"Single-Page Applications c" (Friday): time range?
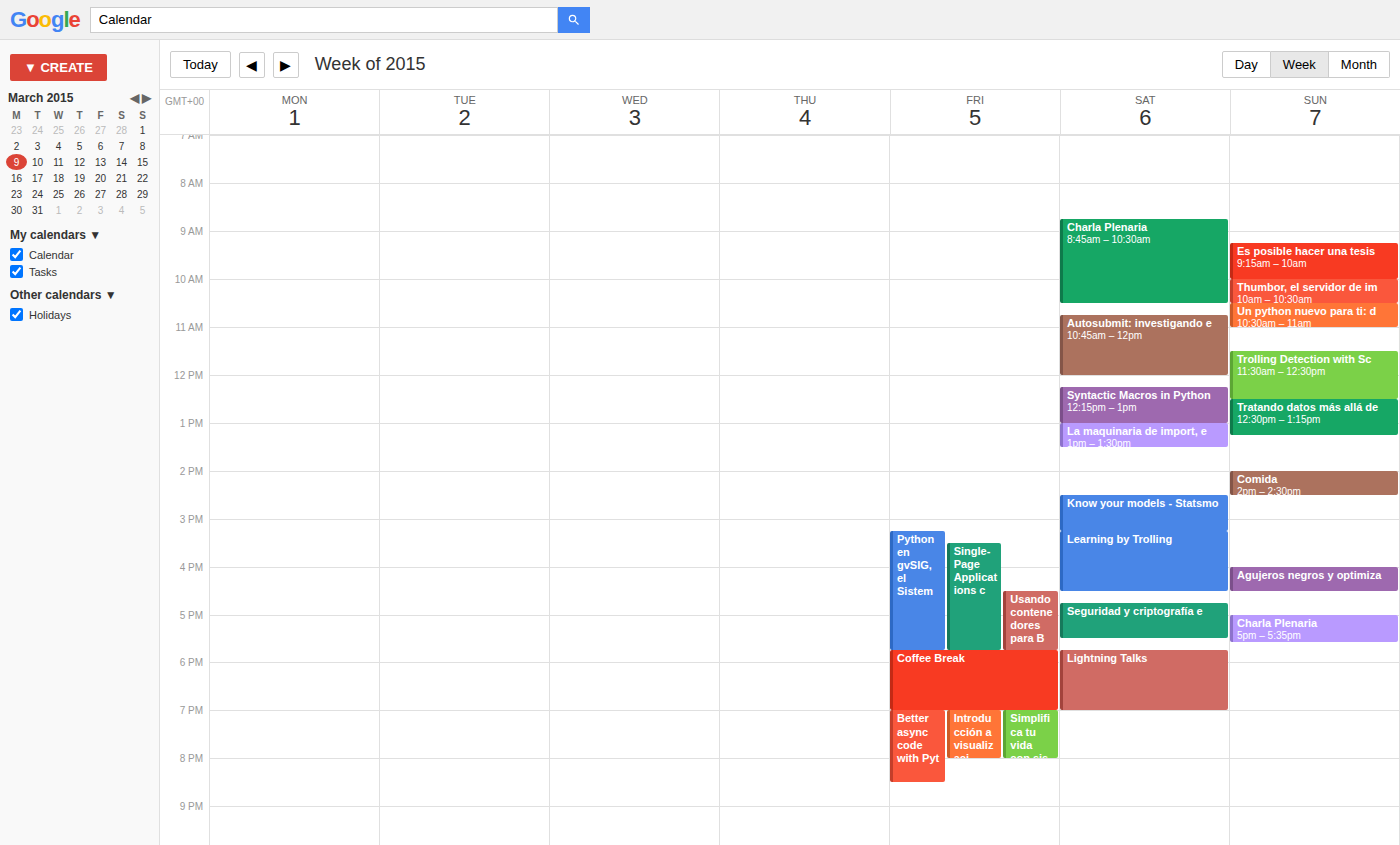
3:30 PM to 5:45 PM